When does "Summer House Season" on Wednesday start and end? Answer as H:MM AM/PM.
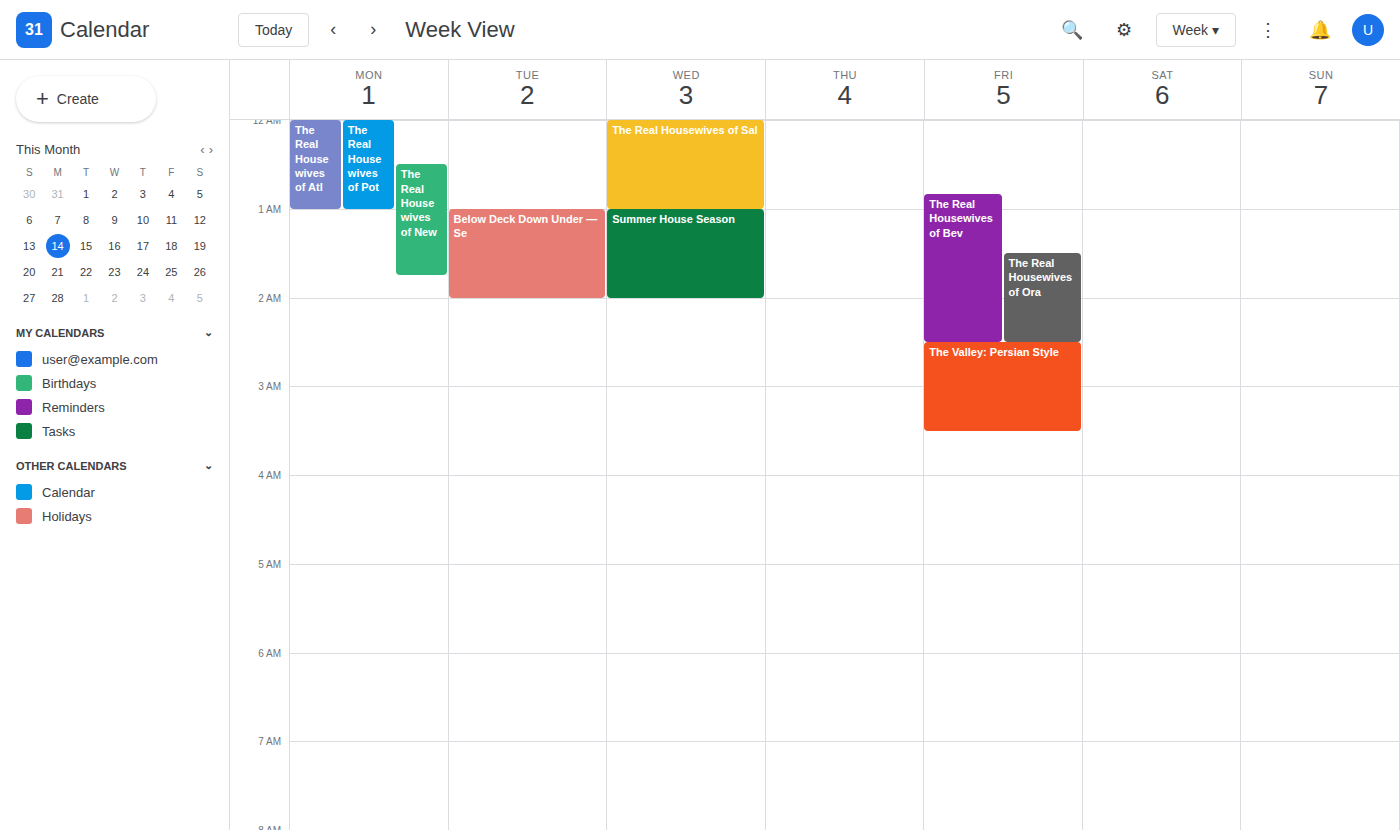
1:00 AM to 2:00 AM